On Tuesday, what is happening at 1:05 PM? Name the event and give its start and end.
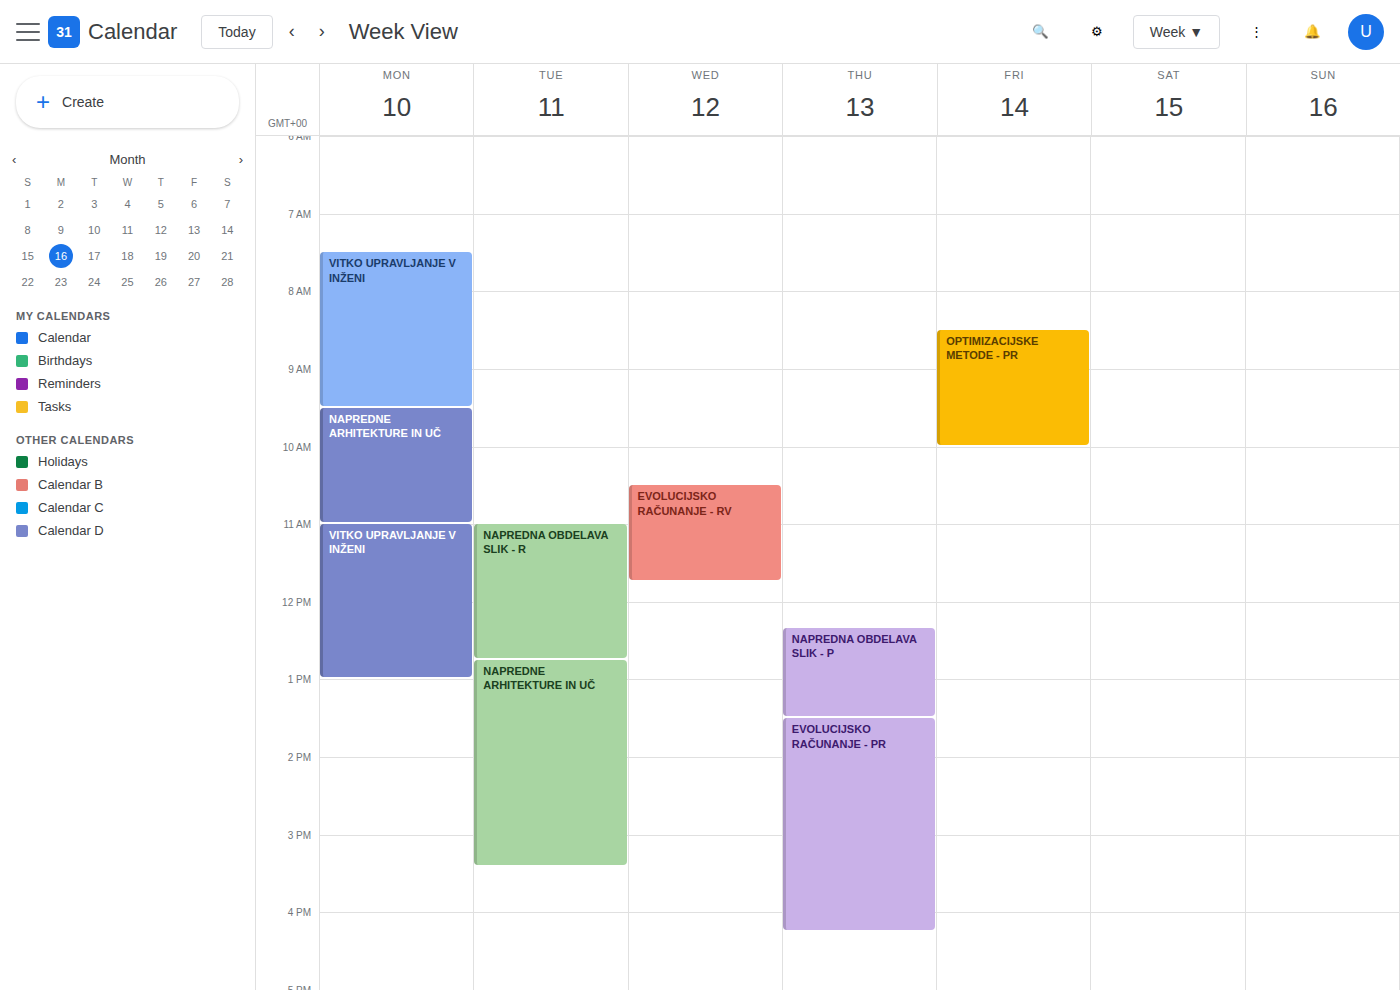
"NAPREDNE ARHITEKTURE IN UČ", 12:45 PM to 3:25 PM